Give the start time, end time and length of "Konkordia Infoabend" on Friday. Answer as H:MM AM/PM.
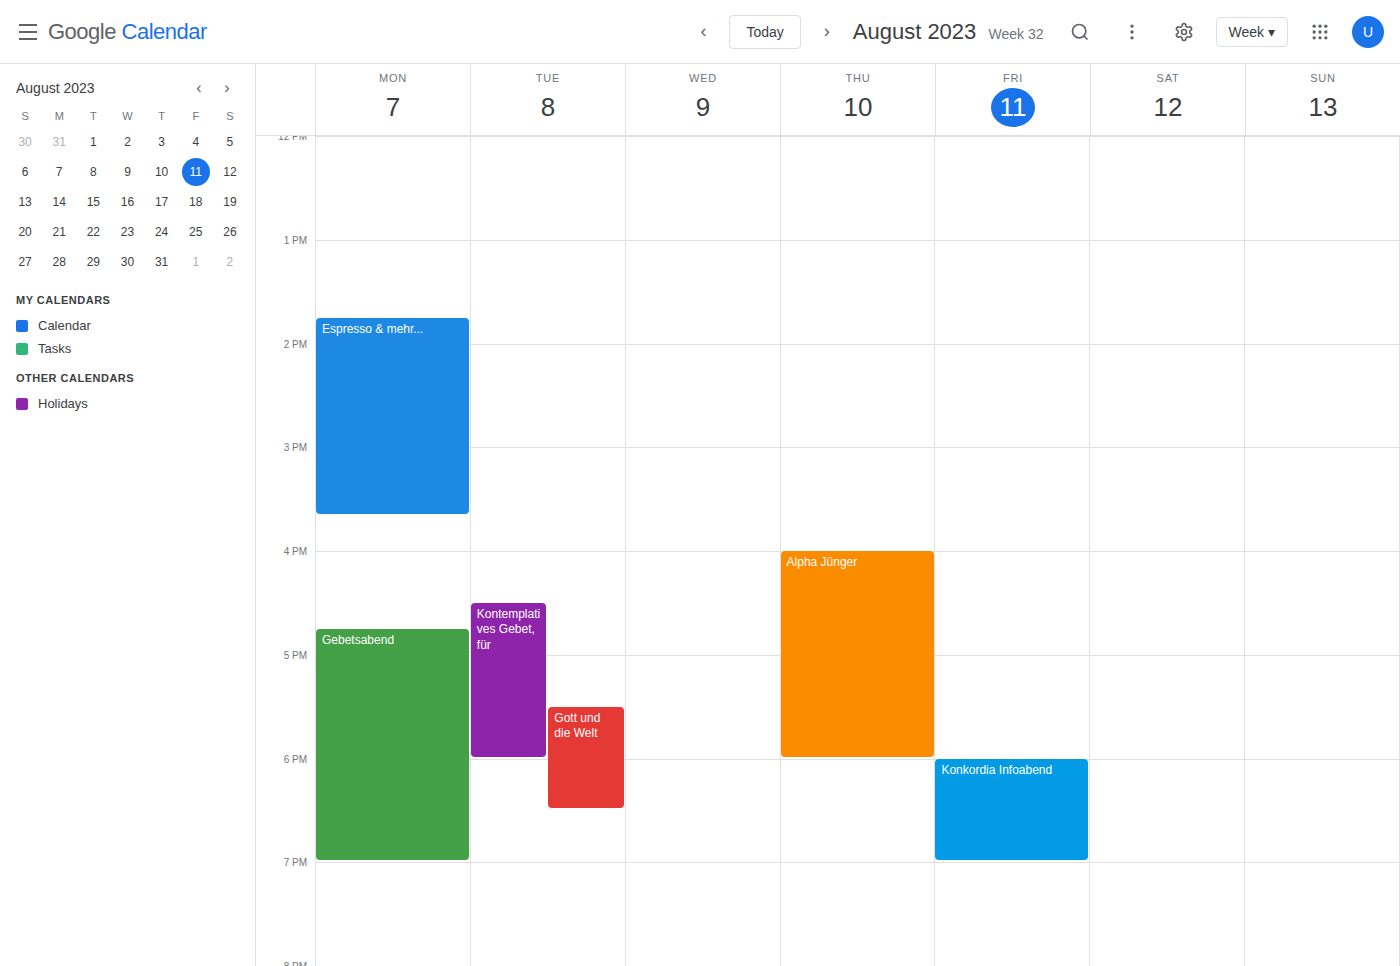
6:00 PM to 7:00 PM, 1 hour